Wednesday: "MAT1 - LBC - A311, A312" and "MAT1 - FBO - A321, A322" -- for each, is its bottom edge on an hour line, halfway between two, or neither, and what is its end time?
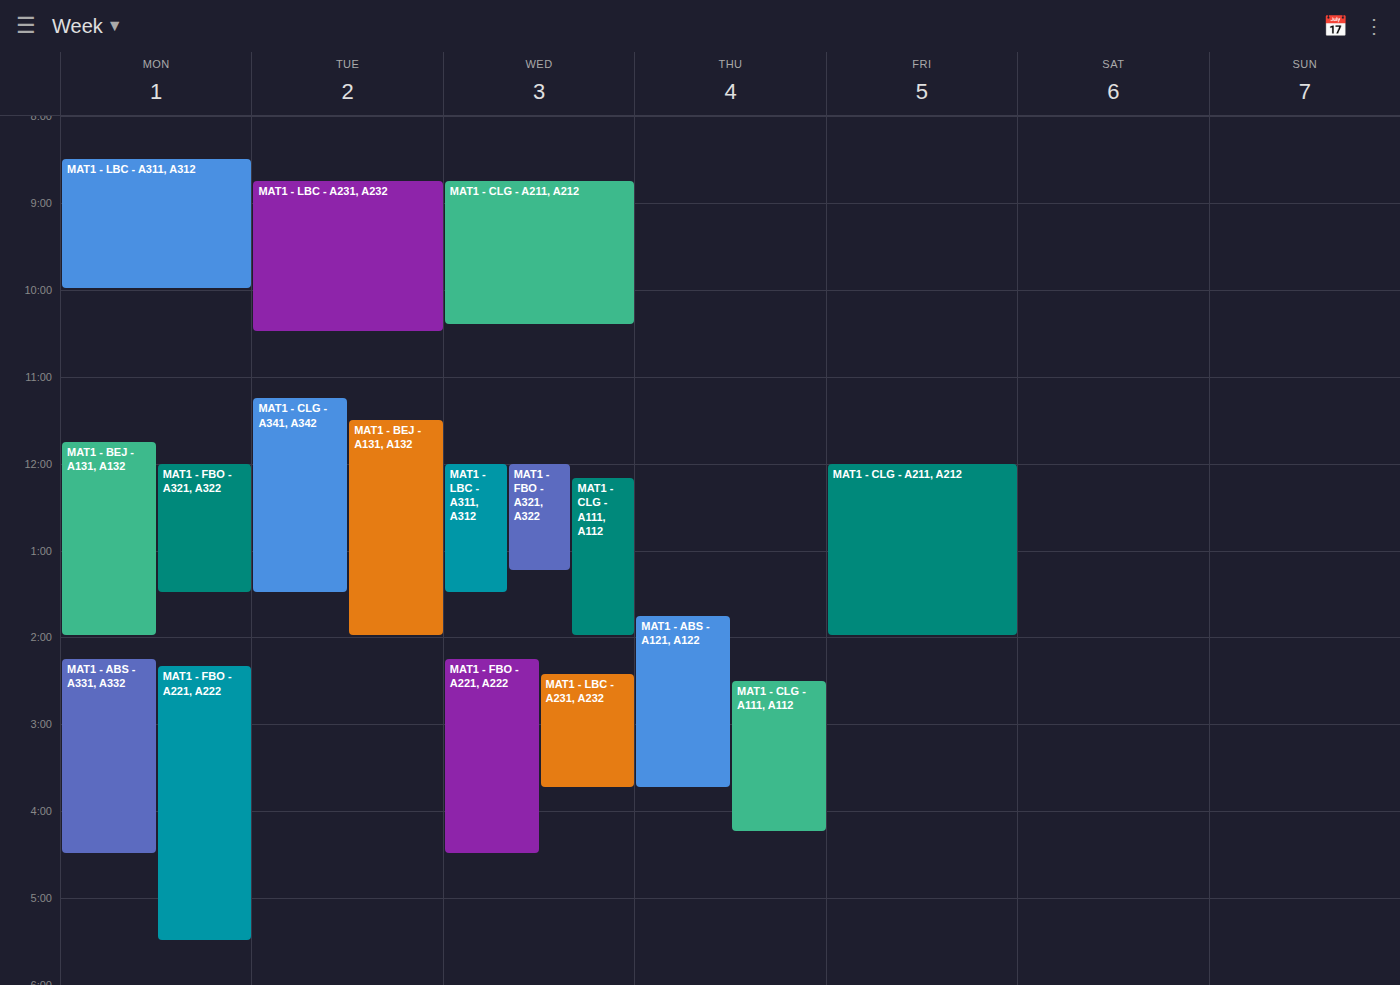
"MAT1 - LBC - A311, A312": 1:30 PM, halfway between the 1 PM and 2 PM lines. "MAT1 - FBO - A321, A322": 1:15 PM, neither: a quarter of the way from the 1 PM line to the 2 PM line.